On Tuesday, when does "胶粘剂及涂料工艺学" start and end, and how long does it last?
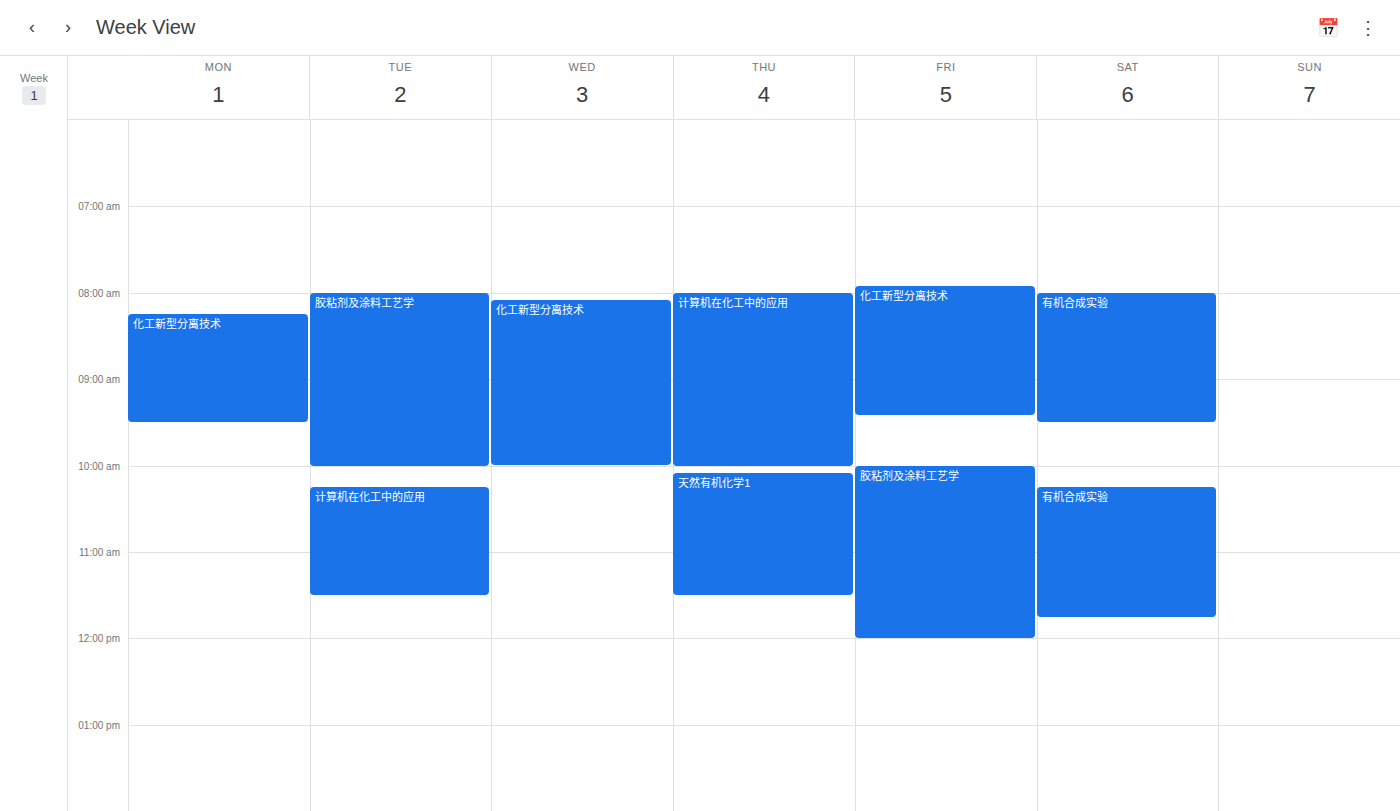
8:00 AM to 10:00 AM, 2 hours